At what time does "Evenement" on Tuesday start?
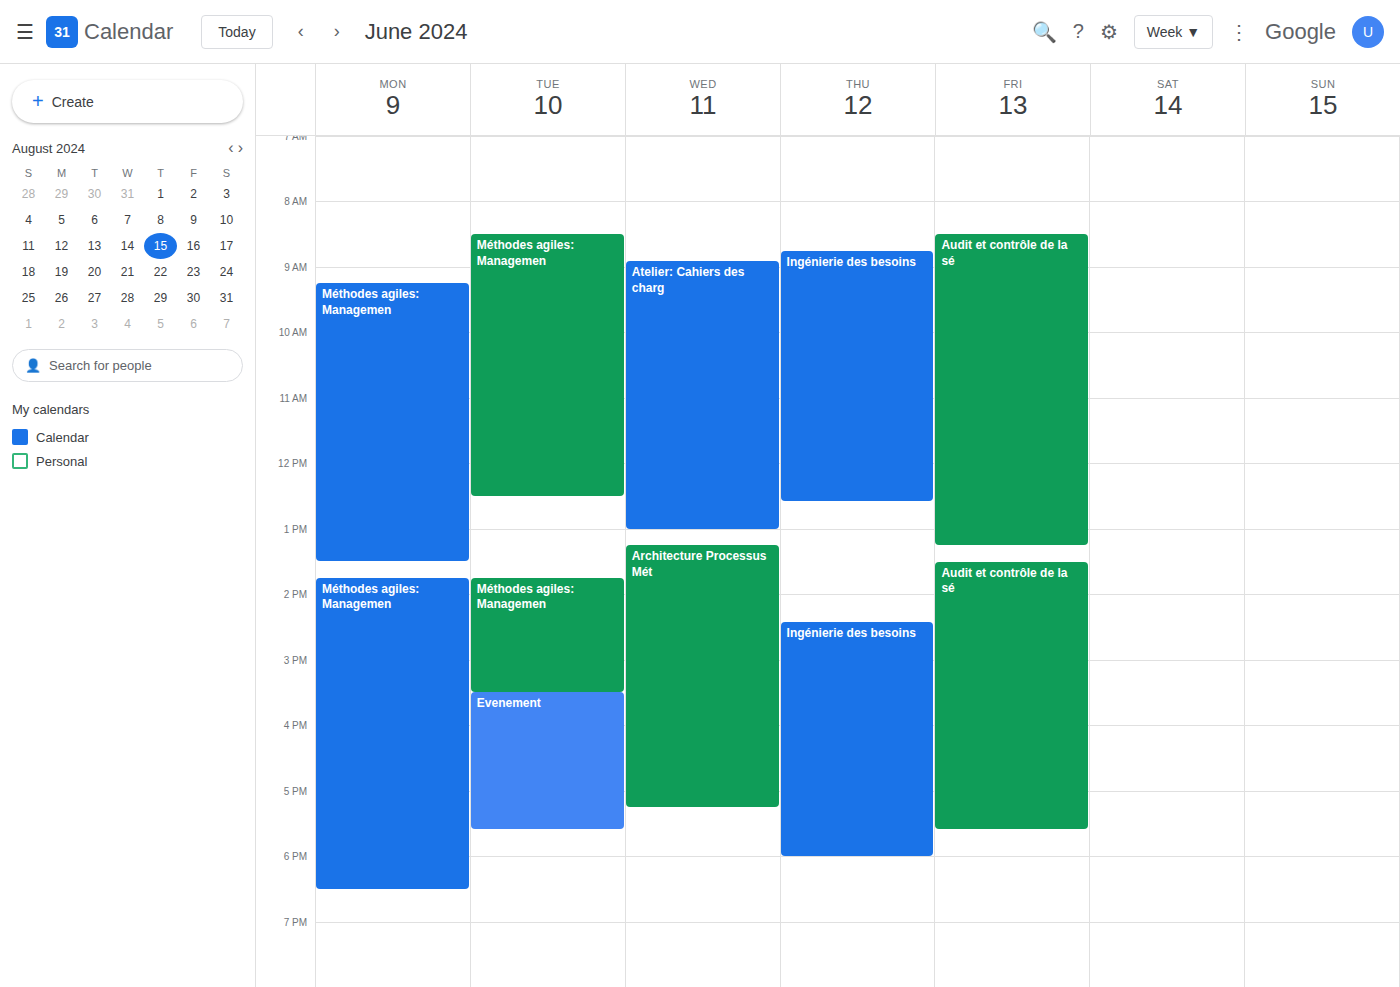
3:30 PM